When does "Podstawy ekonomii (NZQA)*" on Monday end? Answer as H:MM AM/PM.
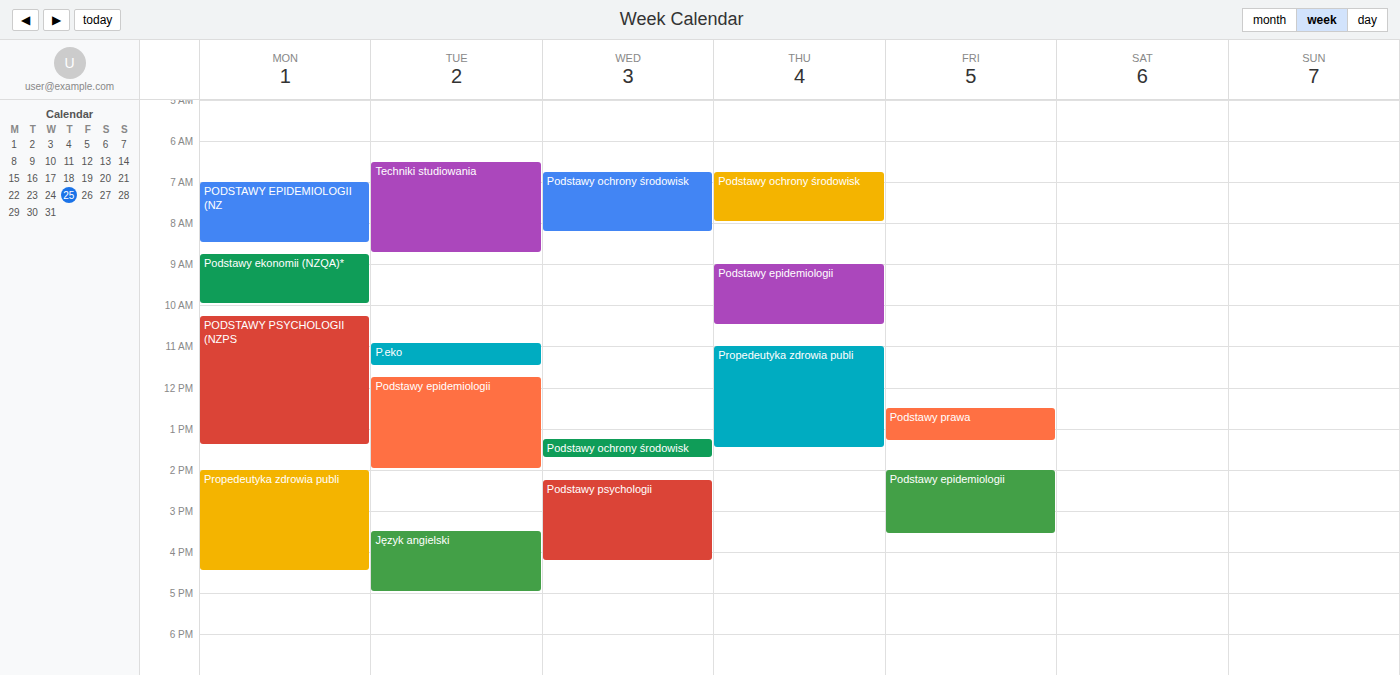
10:00 AM